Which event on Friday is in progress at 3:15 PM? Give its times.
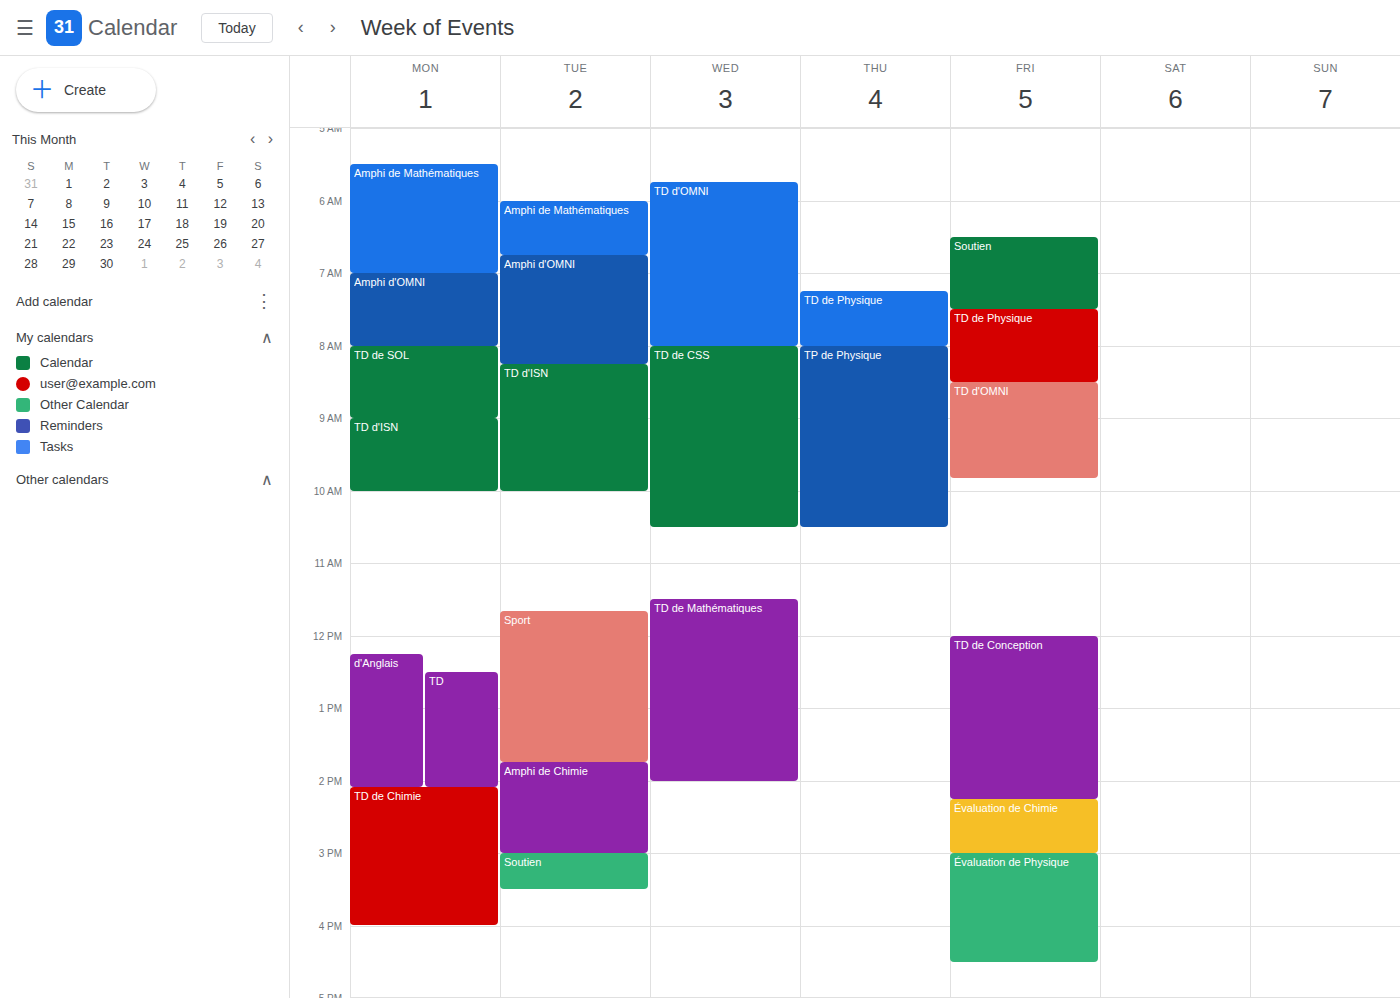
"Évaluation de Physique", 3:00 PM to 4:30 PM